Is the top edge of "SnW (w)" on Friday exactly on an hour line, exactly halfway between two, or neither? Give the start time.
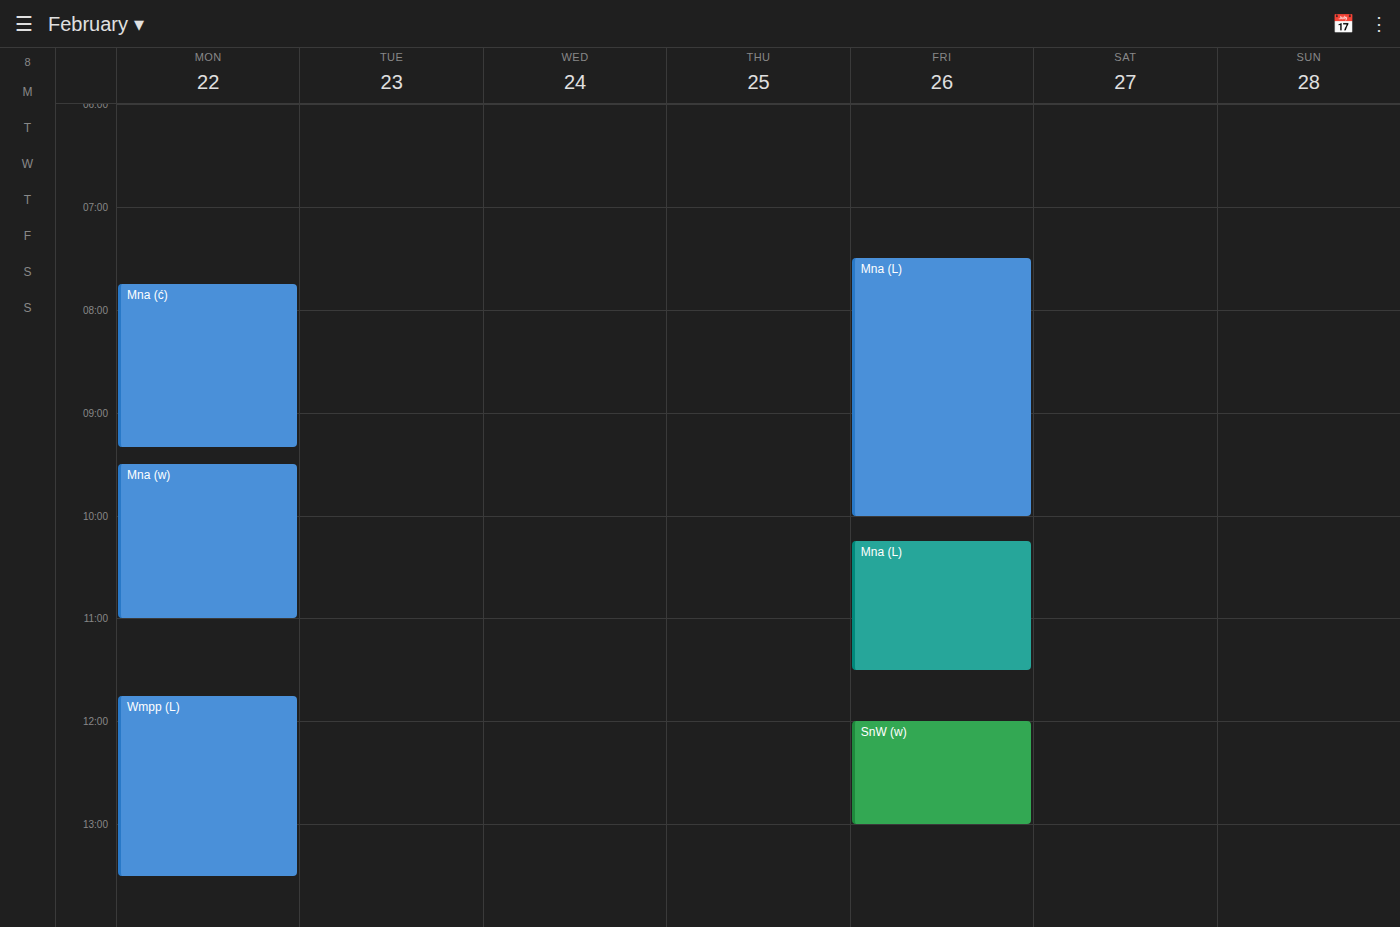
12:00 PM -- exactly on the 12 PM line.